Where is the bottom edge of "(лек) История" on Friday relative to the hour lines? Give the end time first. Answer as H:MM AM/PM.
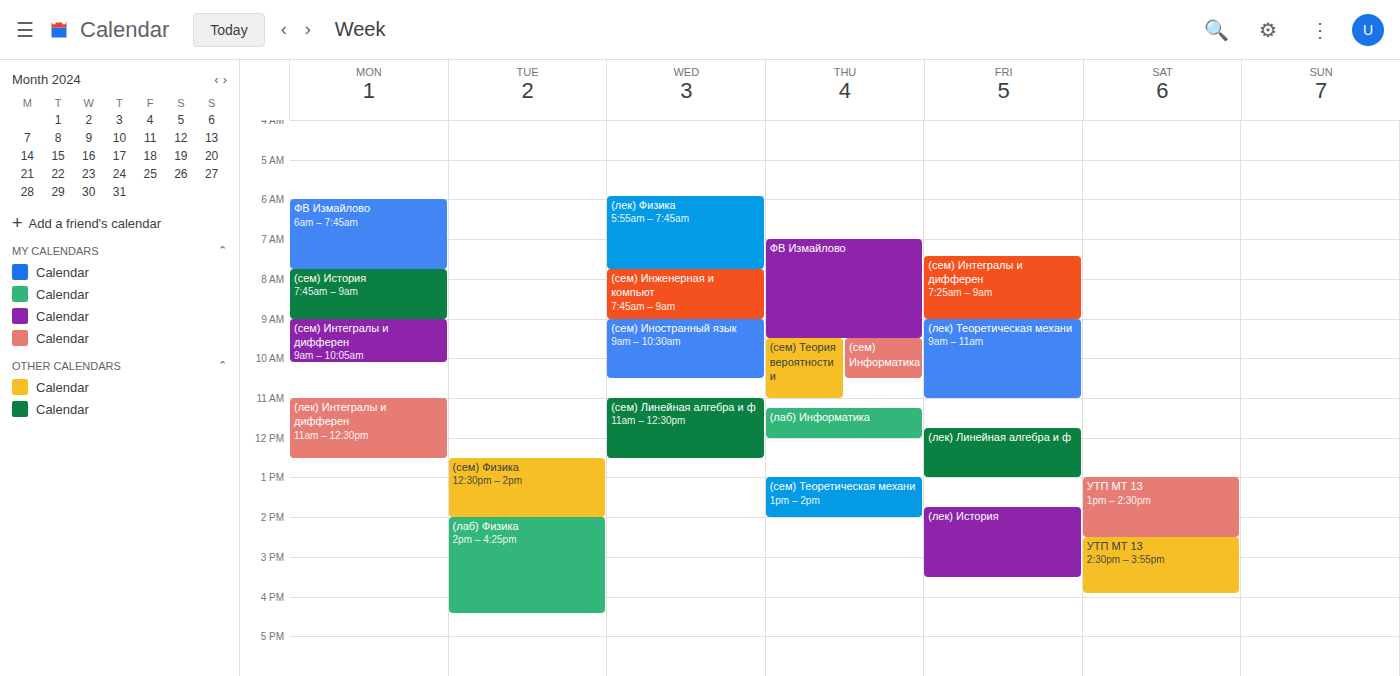
3:30 PM -- halfway between the 3 PM and 4 PM lines.